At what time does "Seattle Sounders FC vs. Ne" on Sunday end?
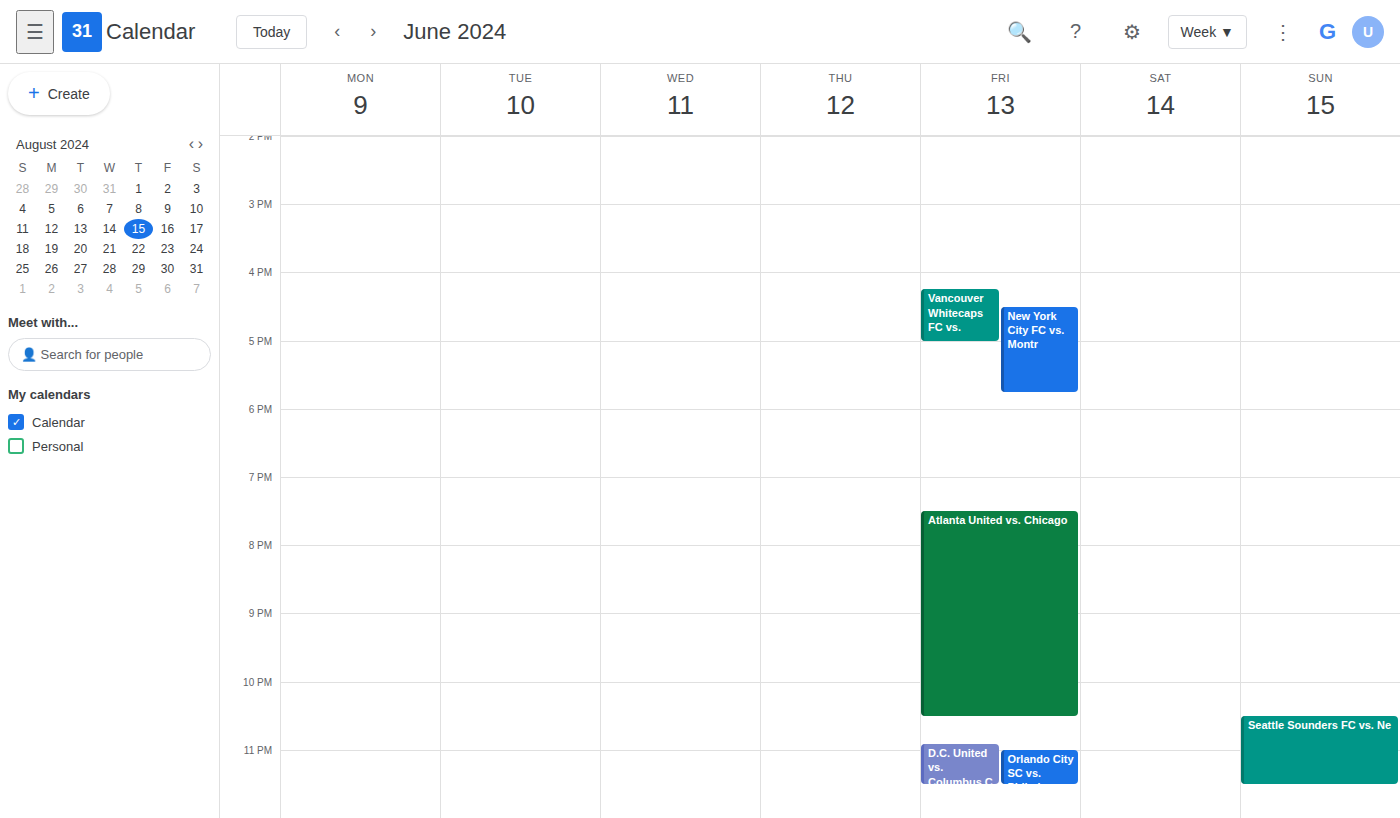
11:30 PM